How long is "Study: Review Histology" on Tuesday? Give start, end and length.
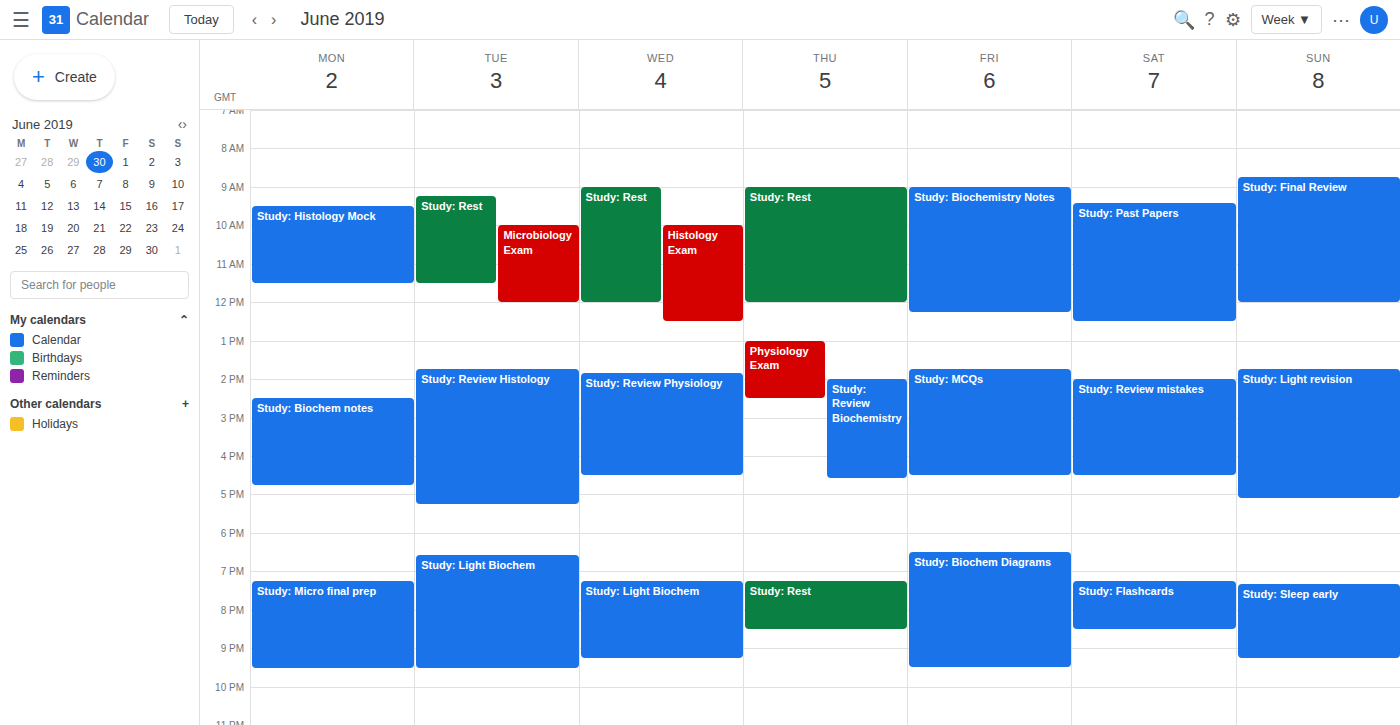
1:45 PM to 5:15 PM, 3 hours 30 minutes